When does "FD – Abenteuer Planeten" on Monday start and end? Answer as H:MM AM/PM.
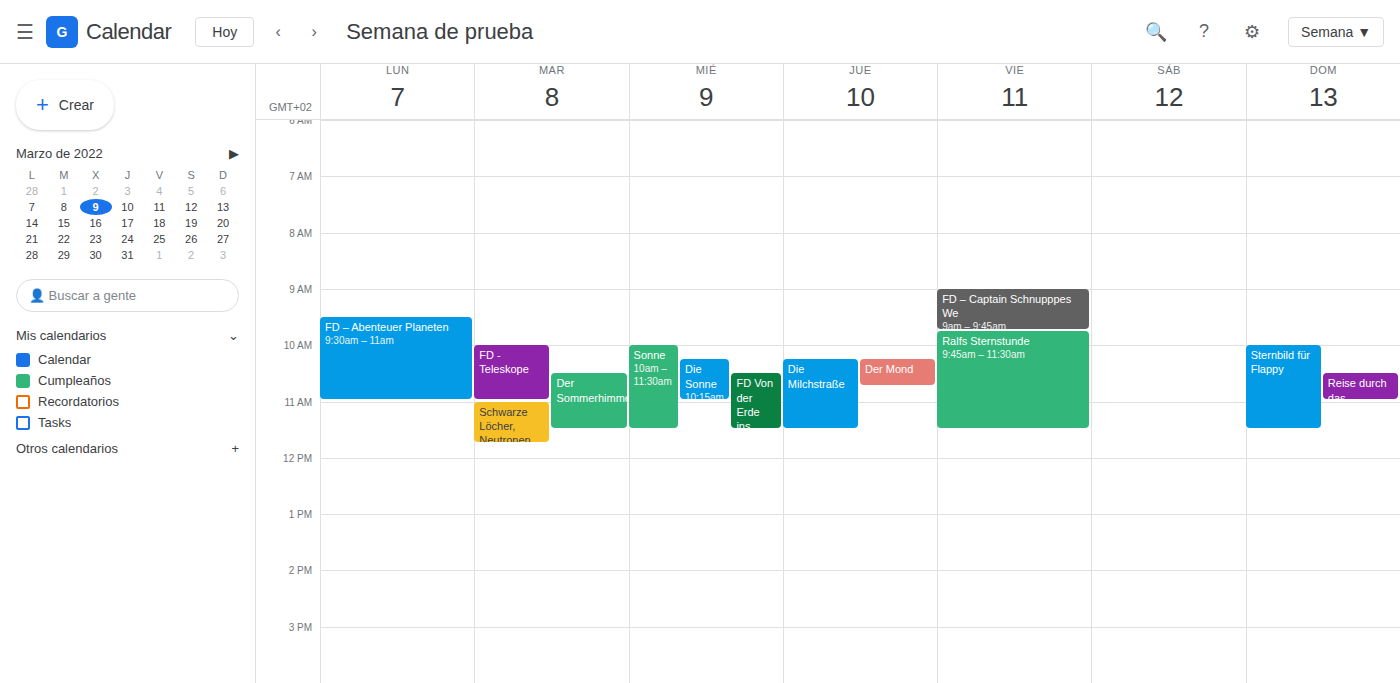
9:30 AM to 11:00 AM